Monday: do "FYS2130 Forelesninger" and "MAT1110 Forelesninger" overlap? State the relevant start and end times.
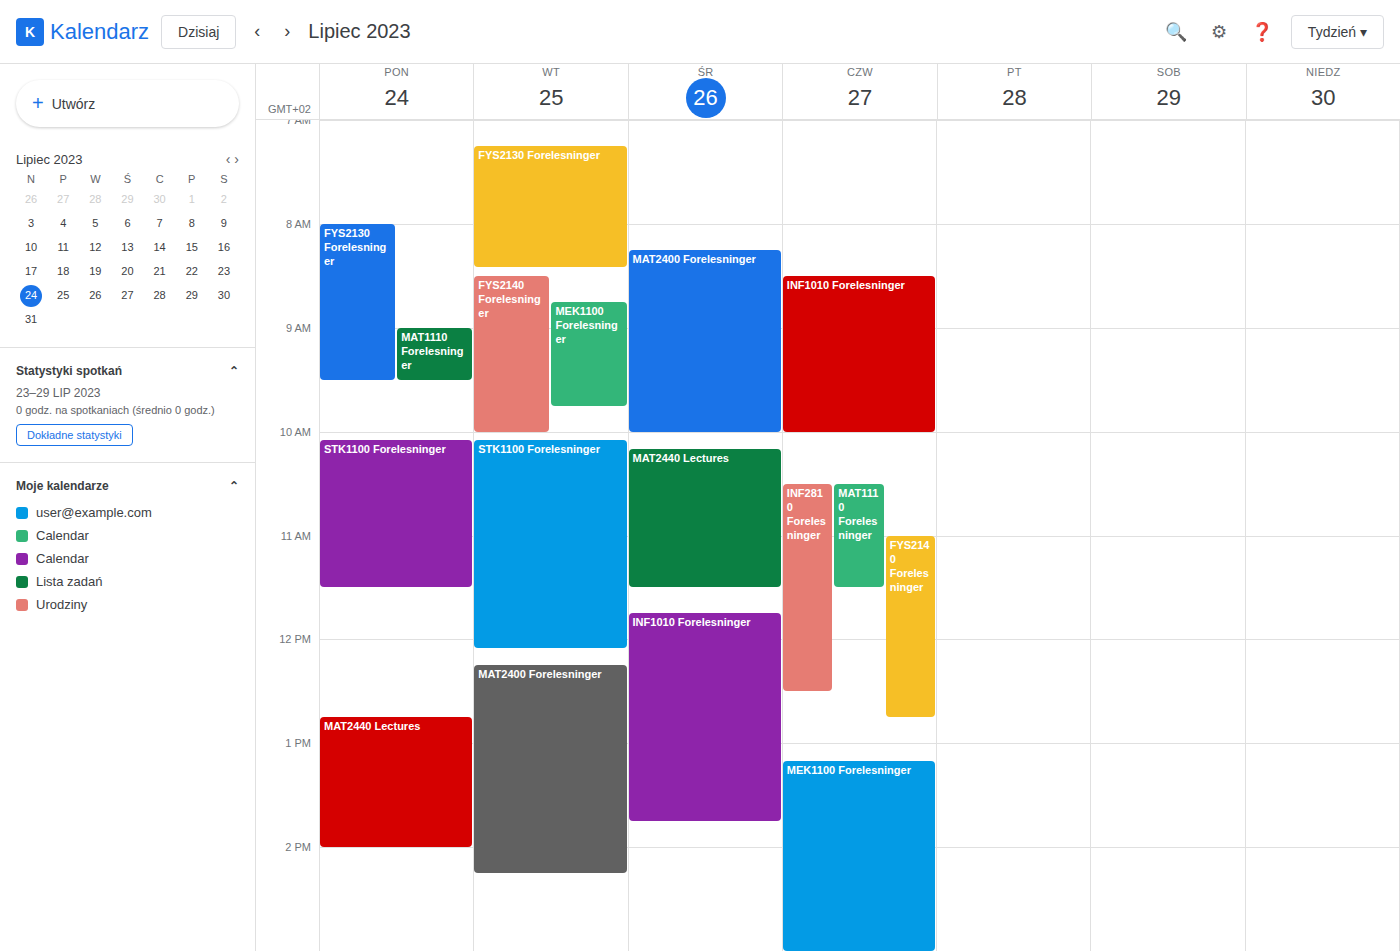
"MAT1110 Forelesninger" starts at 9:00 AM, before "FYS2130 Forelesninger" ends at 9:30 AM -- they overlap.